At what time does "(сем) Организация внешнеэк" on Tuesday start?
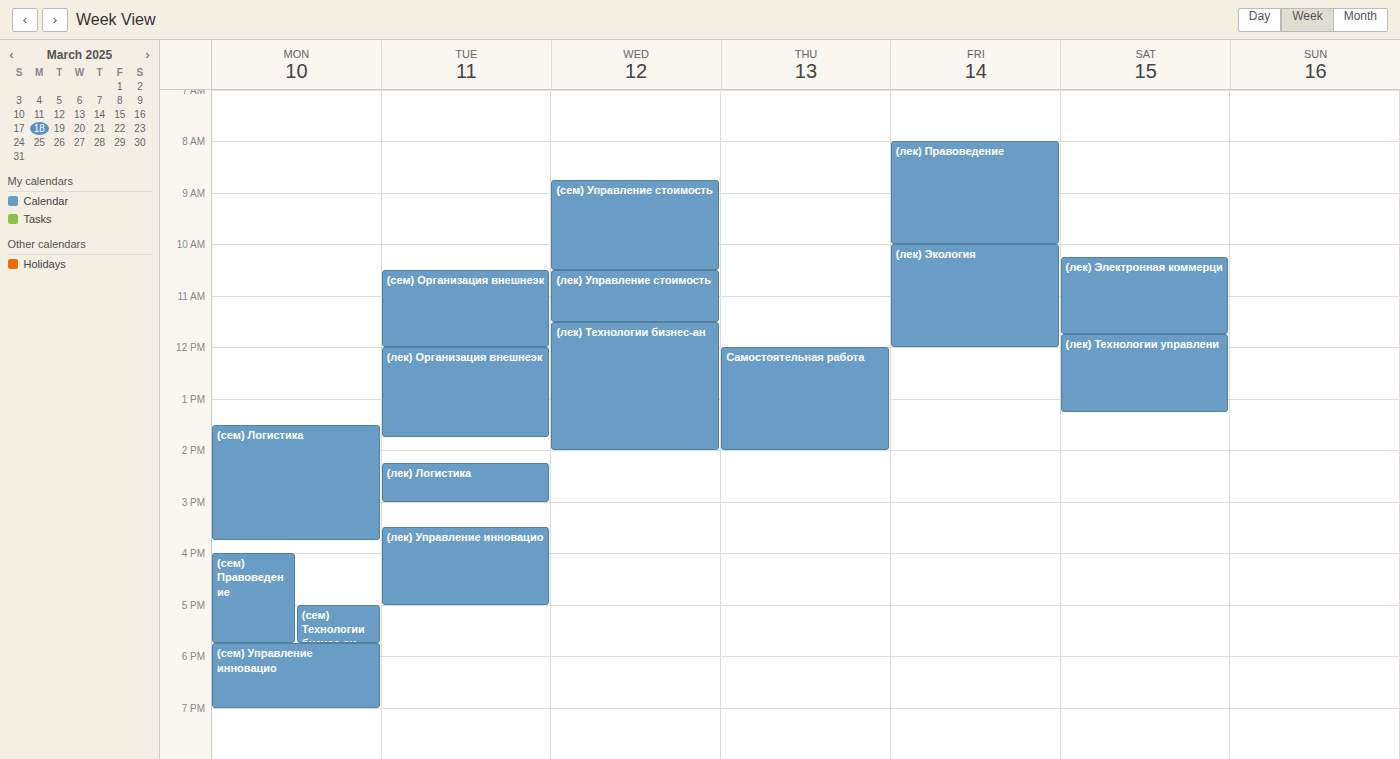
10:30 AM